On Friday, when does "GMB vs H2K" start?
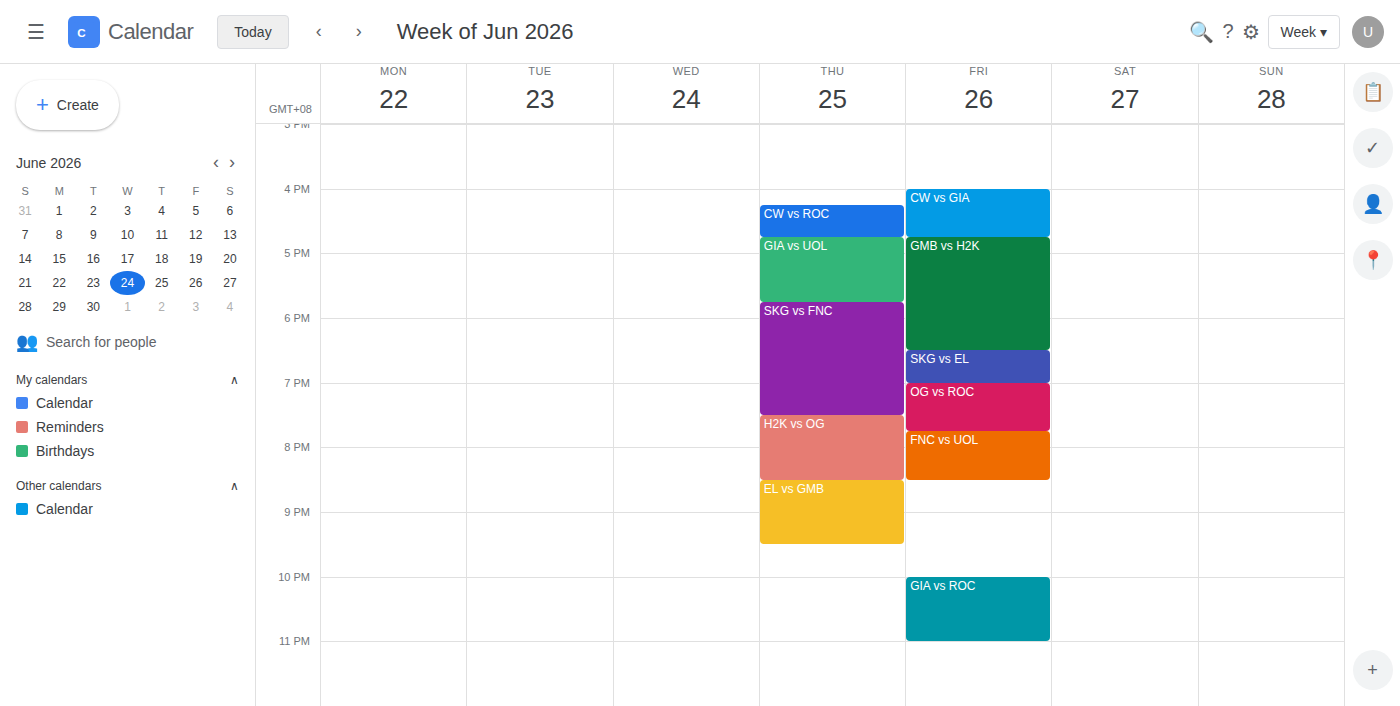
16:45